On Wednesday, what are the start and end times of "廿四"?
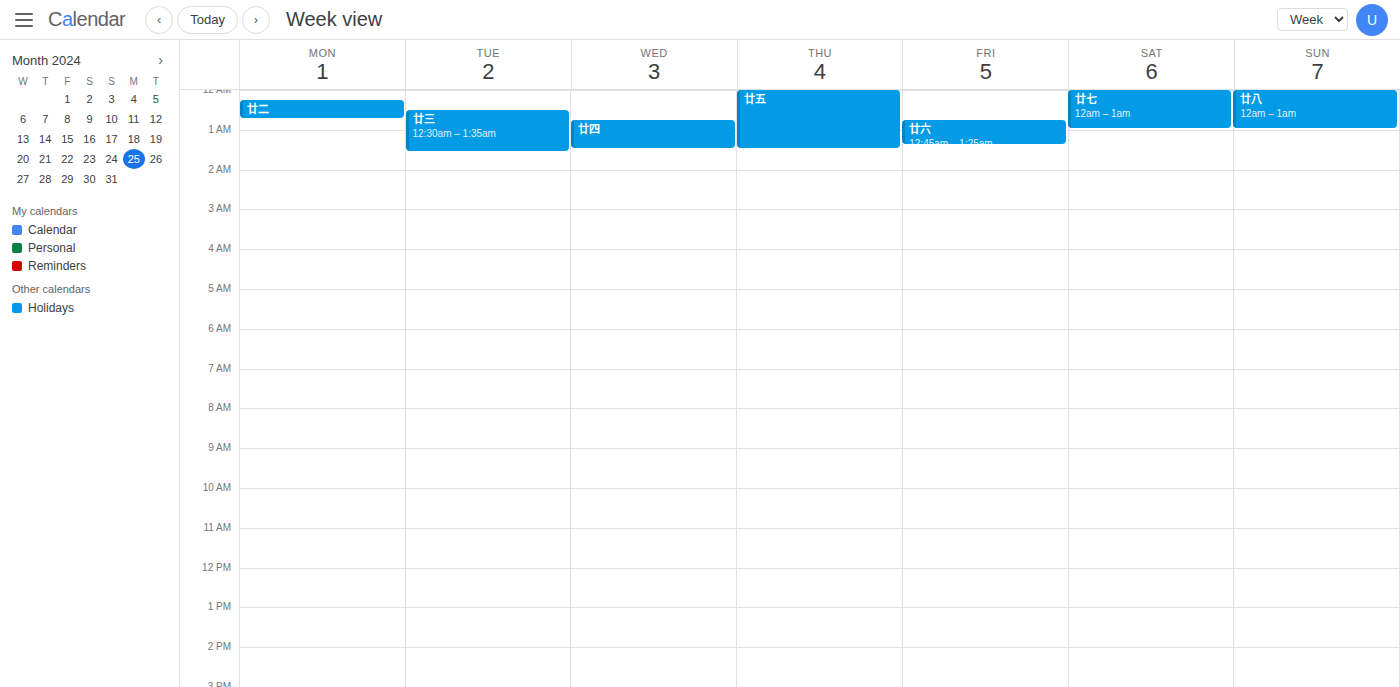
00:45 to 01:30